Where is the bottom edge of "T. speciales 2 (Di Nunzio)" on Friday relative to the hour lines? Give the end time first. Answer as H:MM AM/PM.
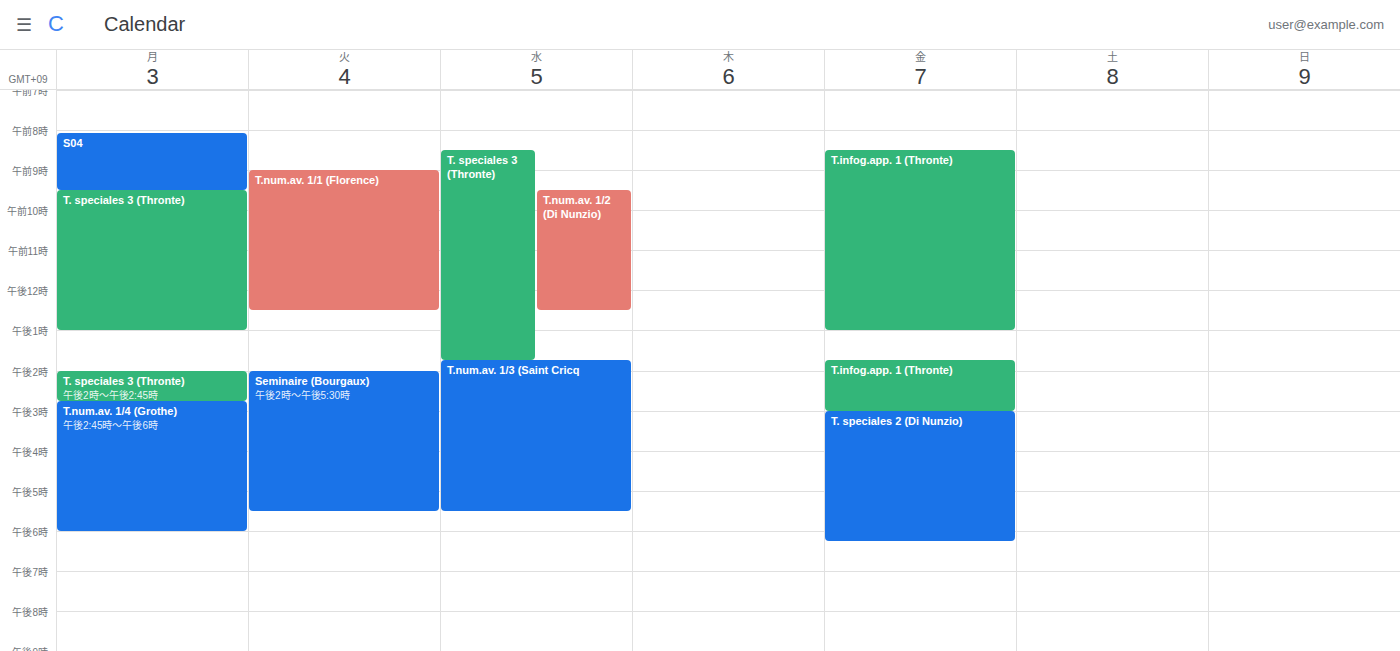
6:15 PM -- neither: a quarter of the way from the 6 PM line to the 7 PM line.